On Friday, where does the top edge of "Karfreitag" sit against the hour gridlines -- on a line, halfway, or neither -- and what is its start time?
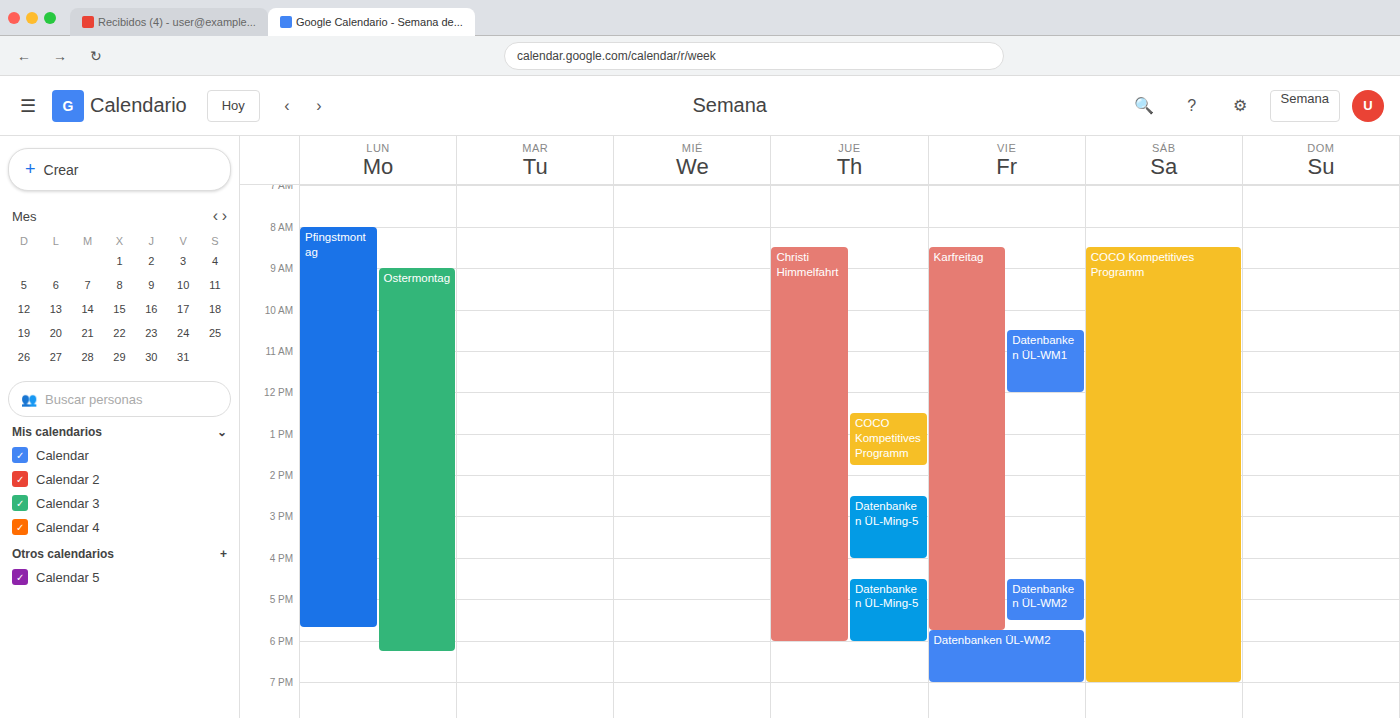
08:30 -- halfway between the 08:00 and 09:00 lines.